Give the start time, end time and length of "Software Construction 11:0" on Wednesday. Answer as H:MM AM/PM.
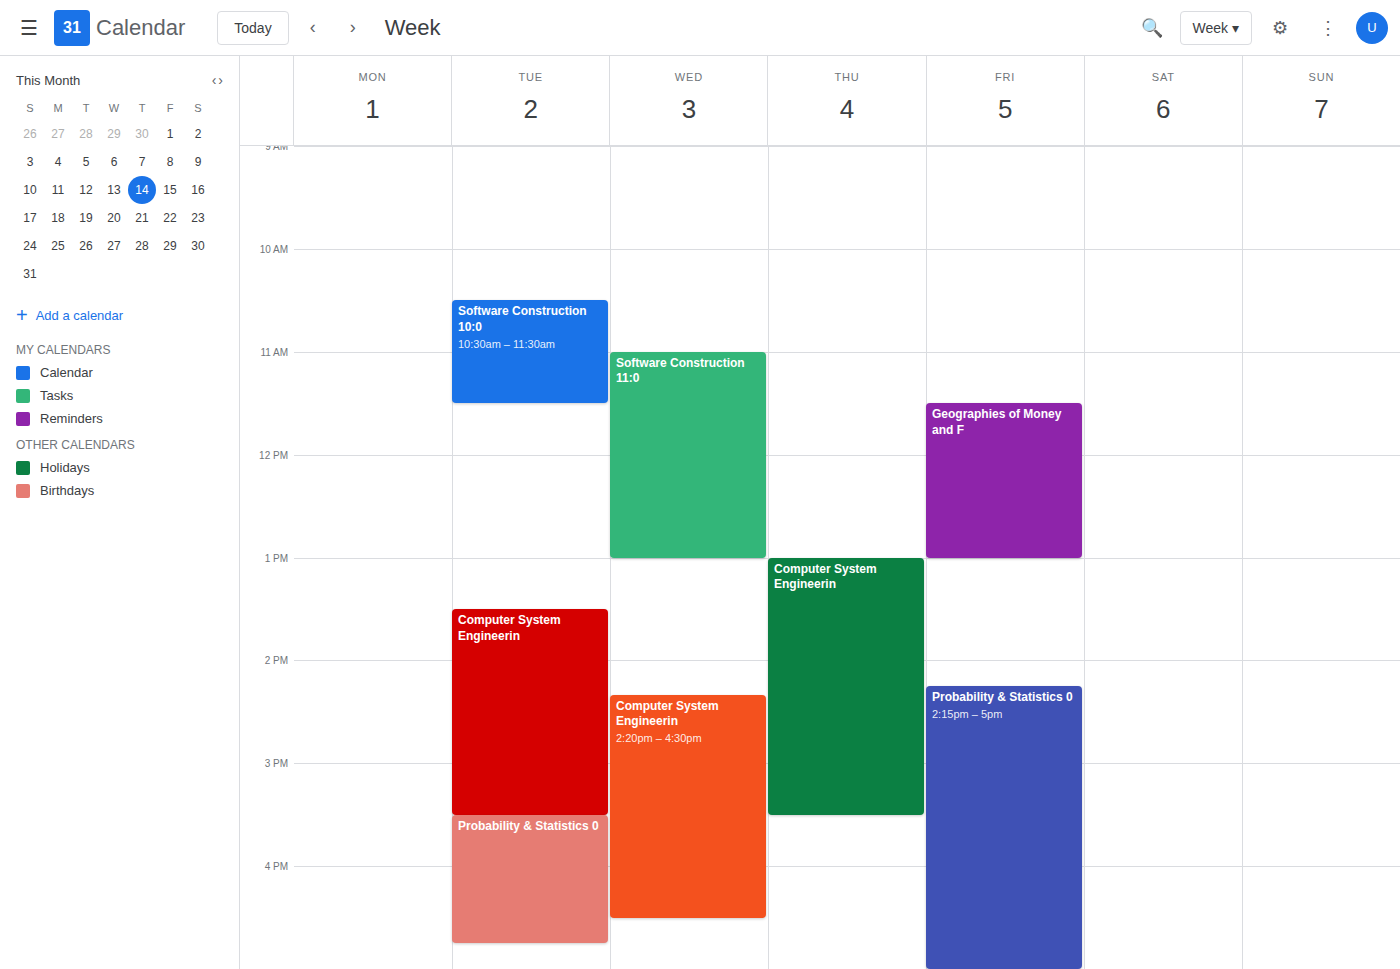
11:00 AM to 1:00 PM, 2 hours